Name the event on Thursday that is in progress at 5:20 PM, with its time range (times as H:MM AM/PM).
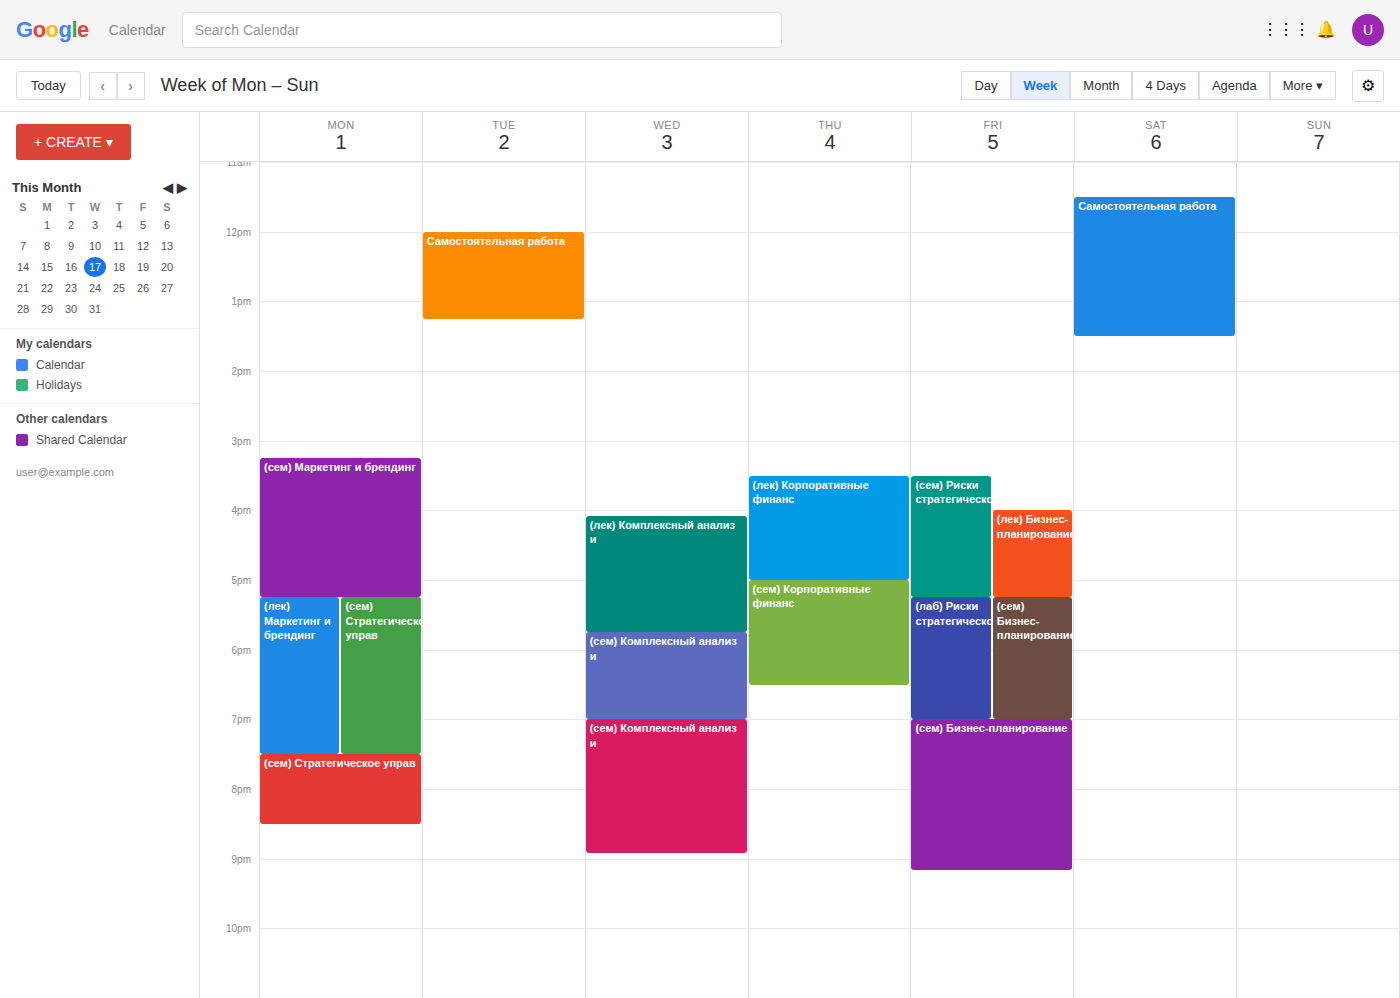
"(сем) Корпоративные финанс", 5:00 PM to 6:30 PM